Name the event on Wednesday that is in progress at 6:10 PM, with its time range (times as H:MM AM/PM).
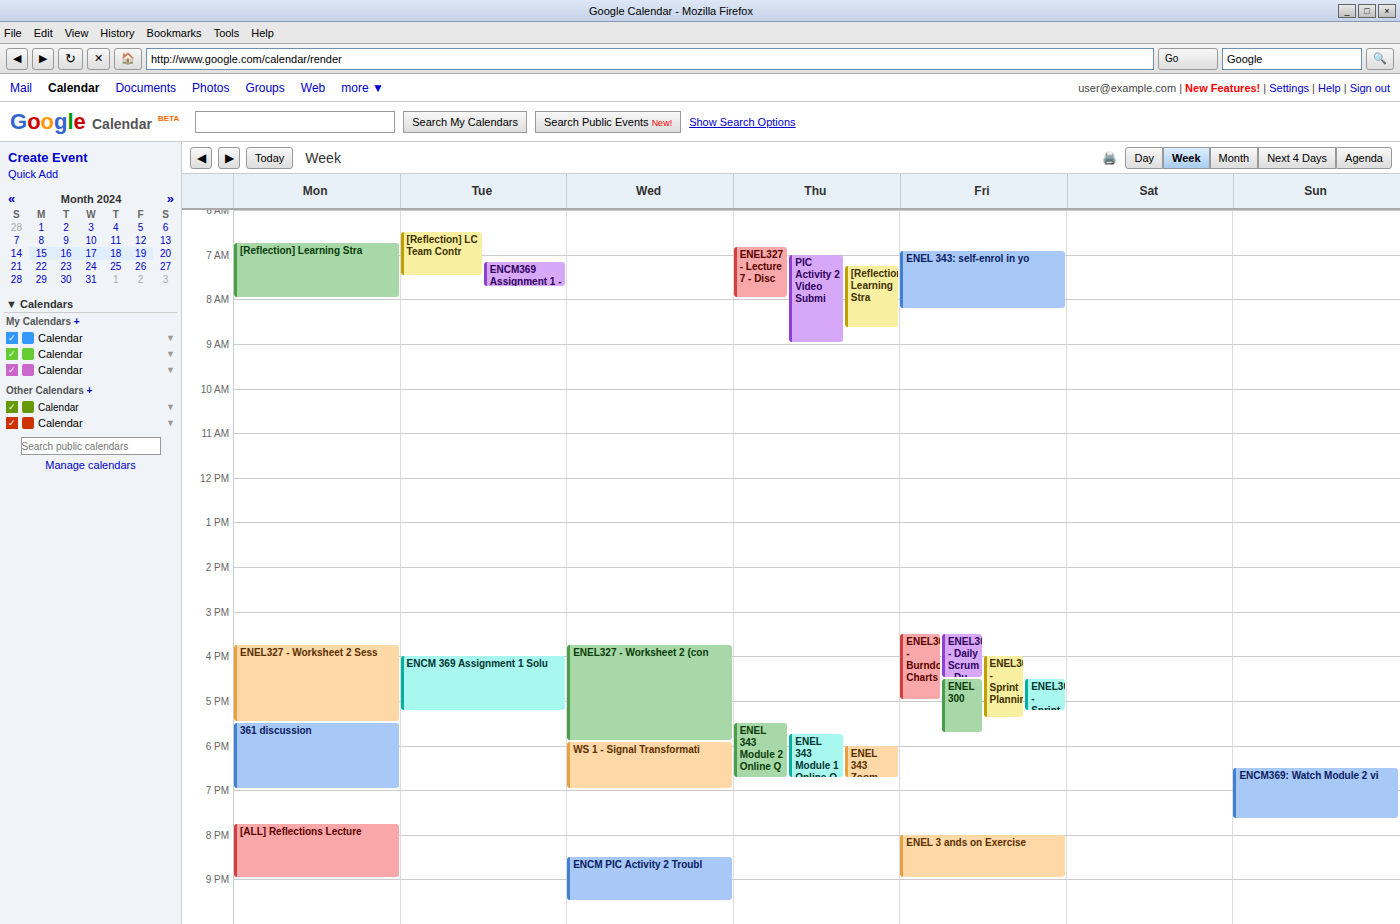
"WS 1 - Signal Transformati", 5:55 PM to 7:00 PM